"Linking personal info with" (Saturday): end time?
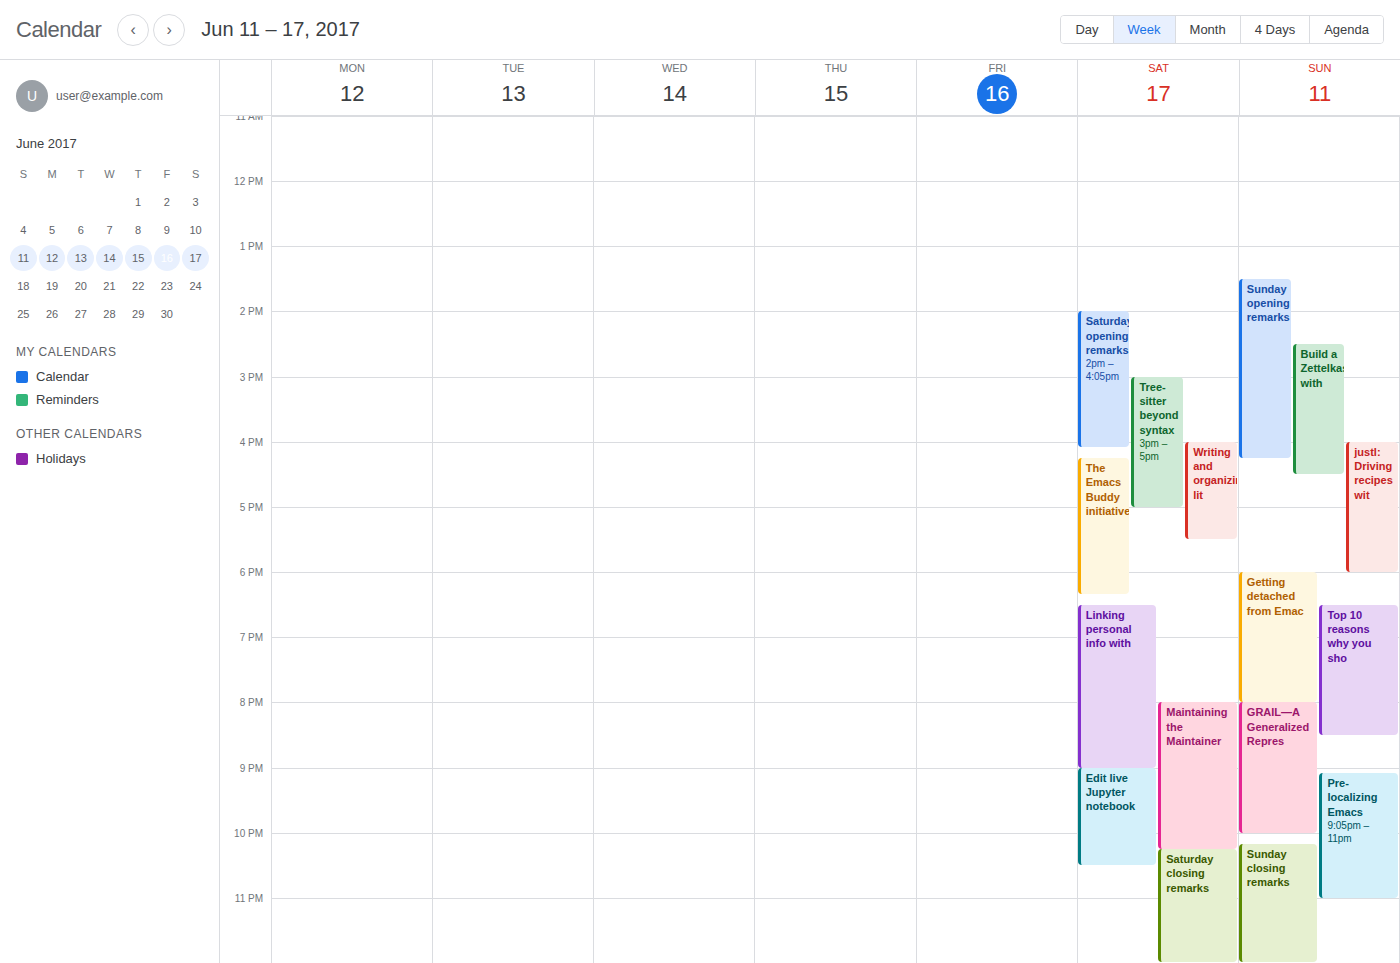
9:00 PM